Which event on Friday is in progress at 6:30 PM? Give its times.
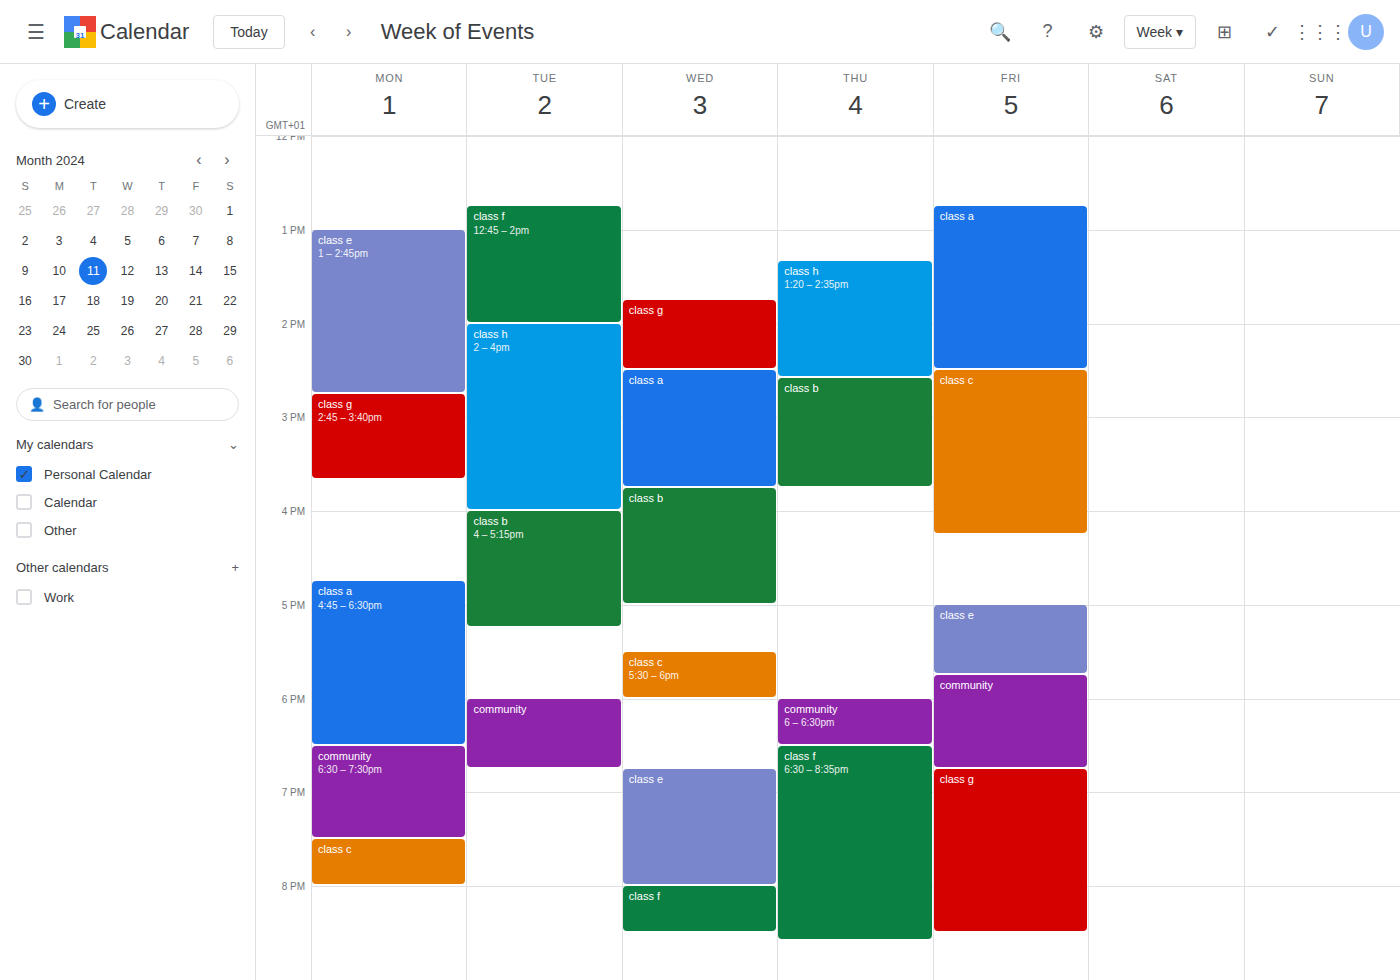
"community", 5:45 PM to 6:45 PM